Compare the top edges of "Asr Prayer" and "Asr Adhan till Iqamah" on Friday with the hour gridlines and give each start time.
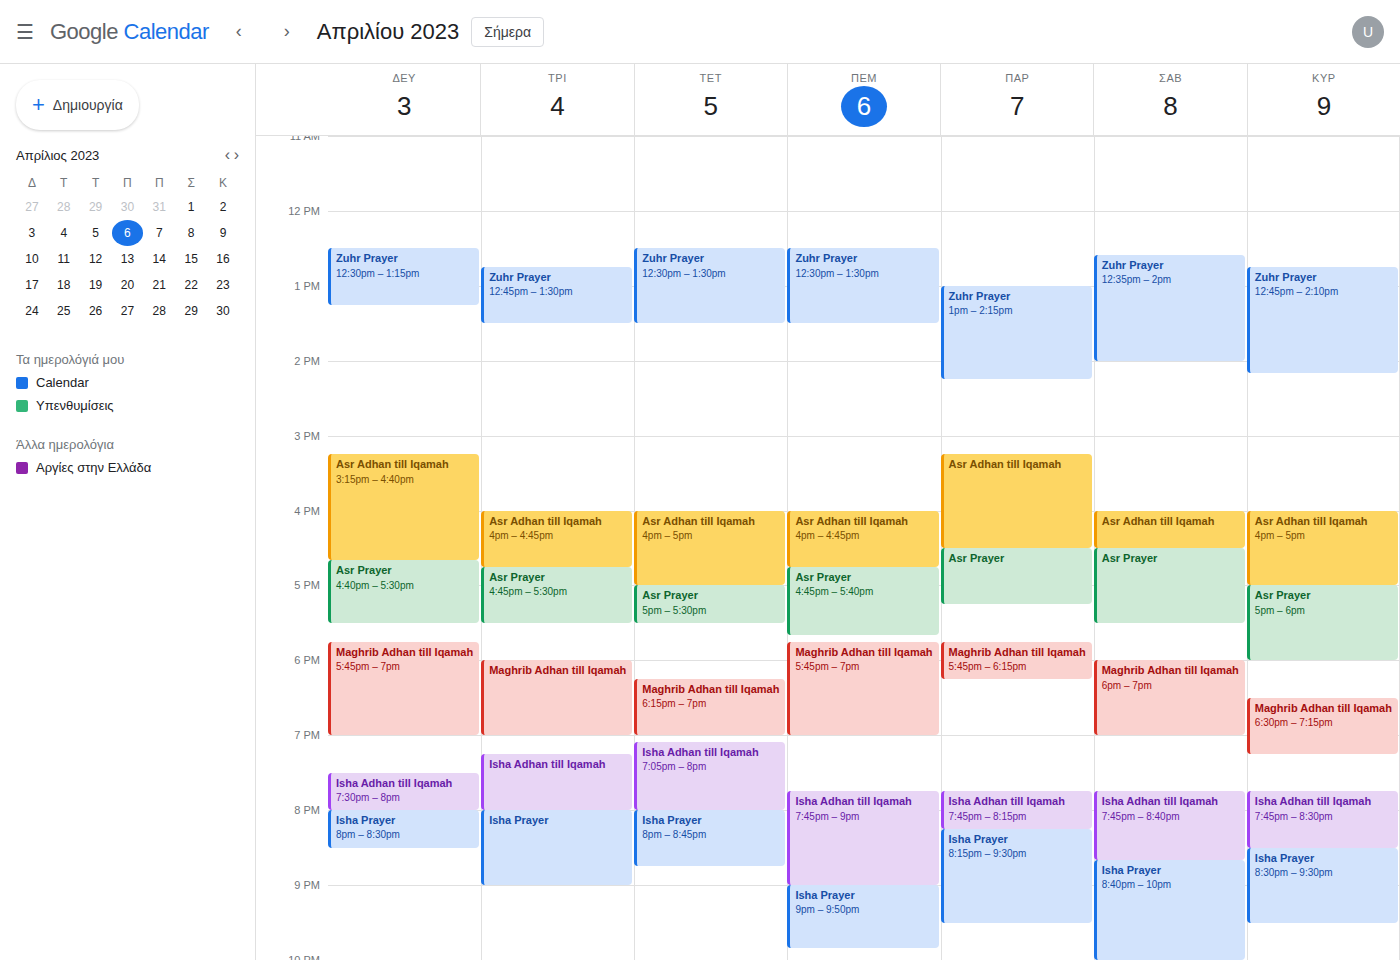
"Asr Prayer": 4:30 PM, halfway between the 4 PM and 5 PM lines. "Asr Adhan till Iqamah": 3:15 PM, neither: a quarter of the way from the 3 PM line to the 4 PM line.